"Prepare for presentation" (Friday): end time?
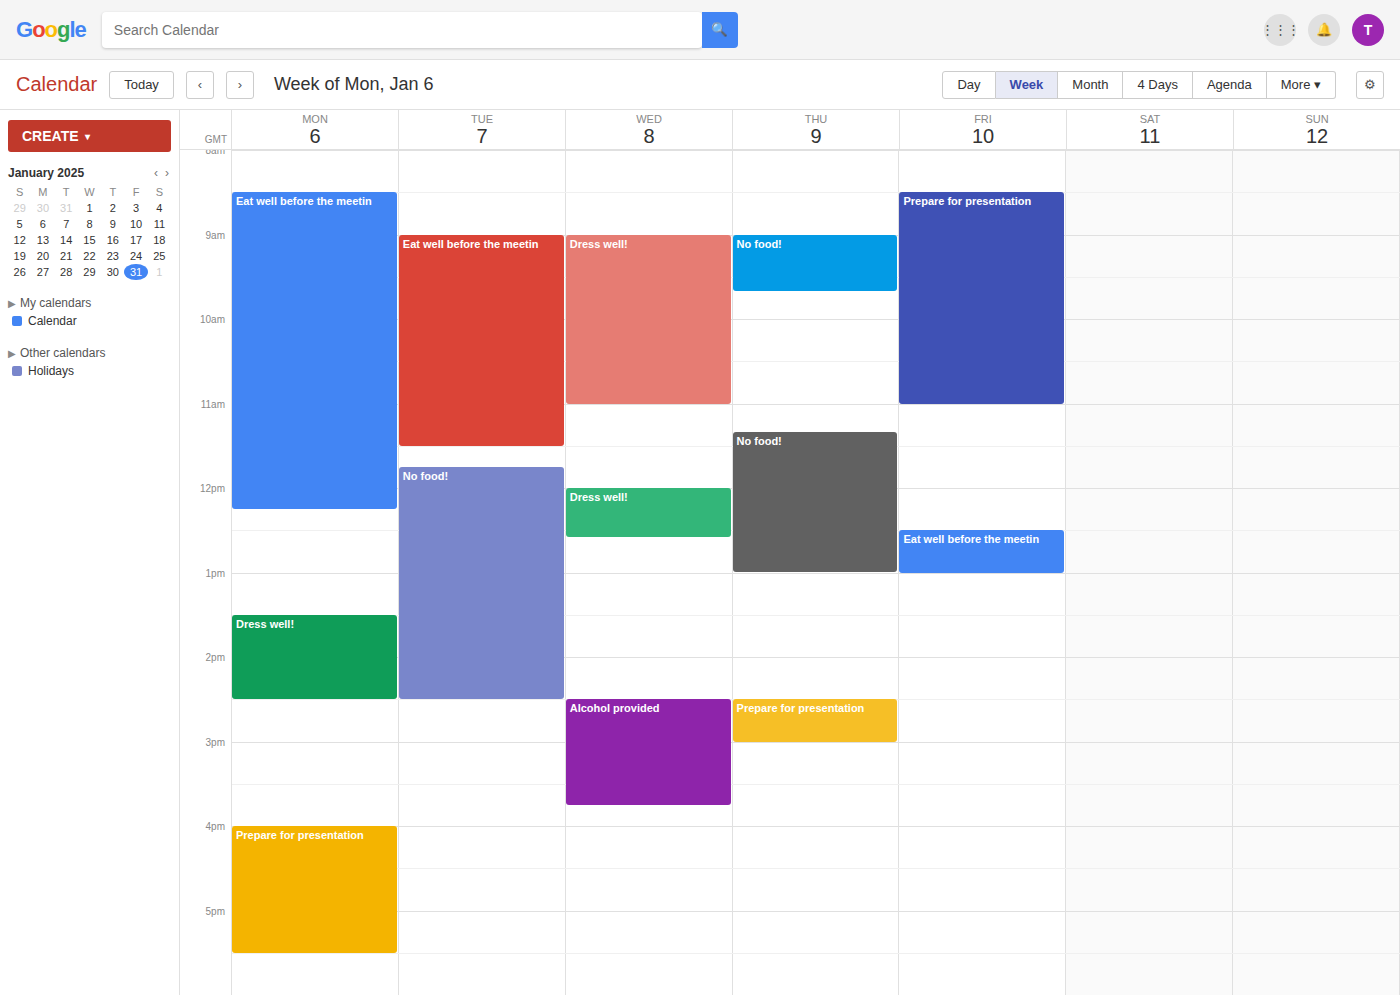
11:00 AM